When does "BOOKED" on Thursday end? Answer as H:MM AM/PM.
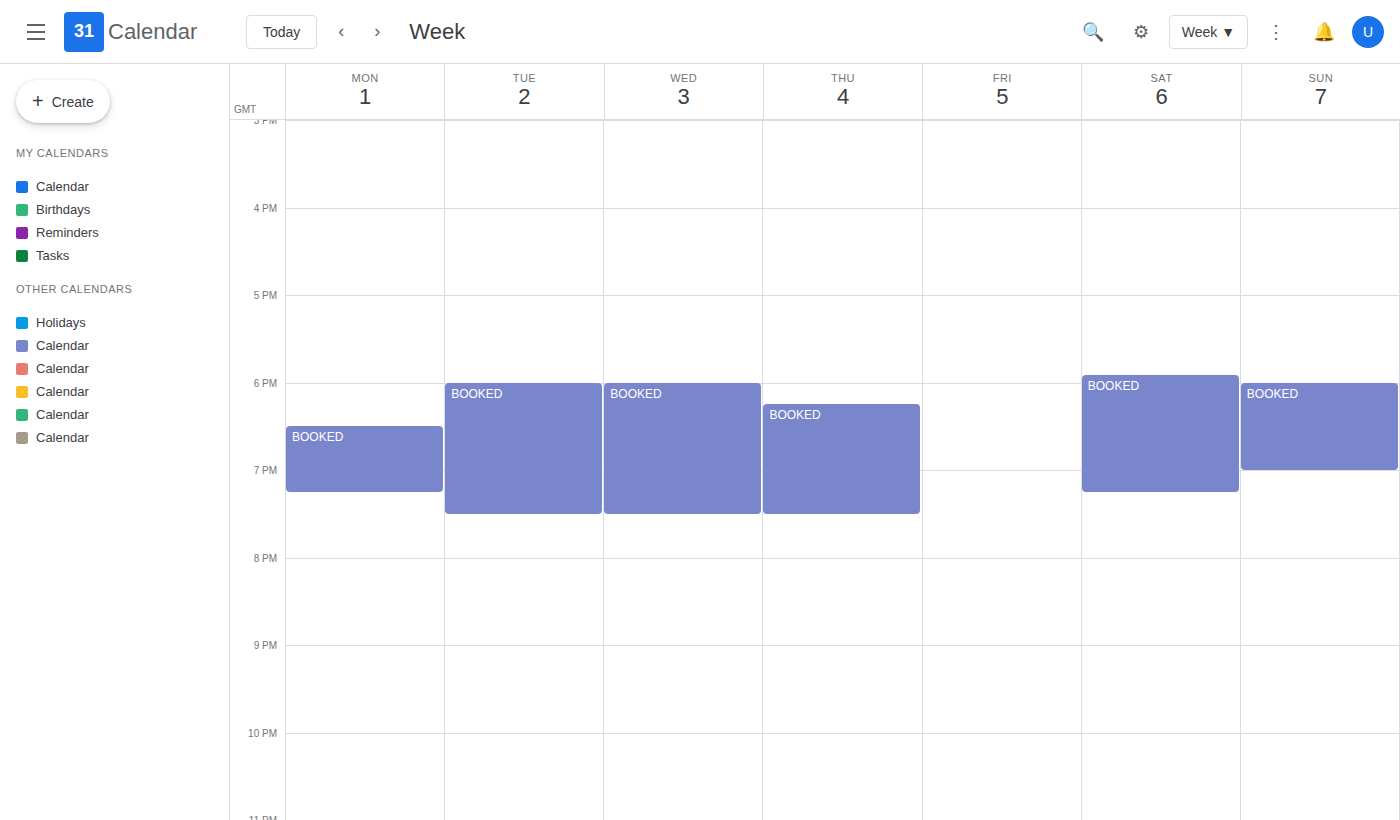
7:30 PM